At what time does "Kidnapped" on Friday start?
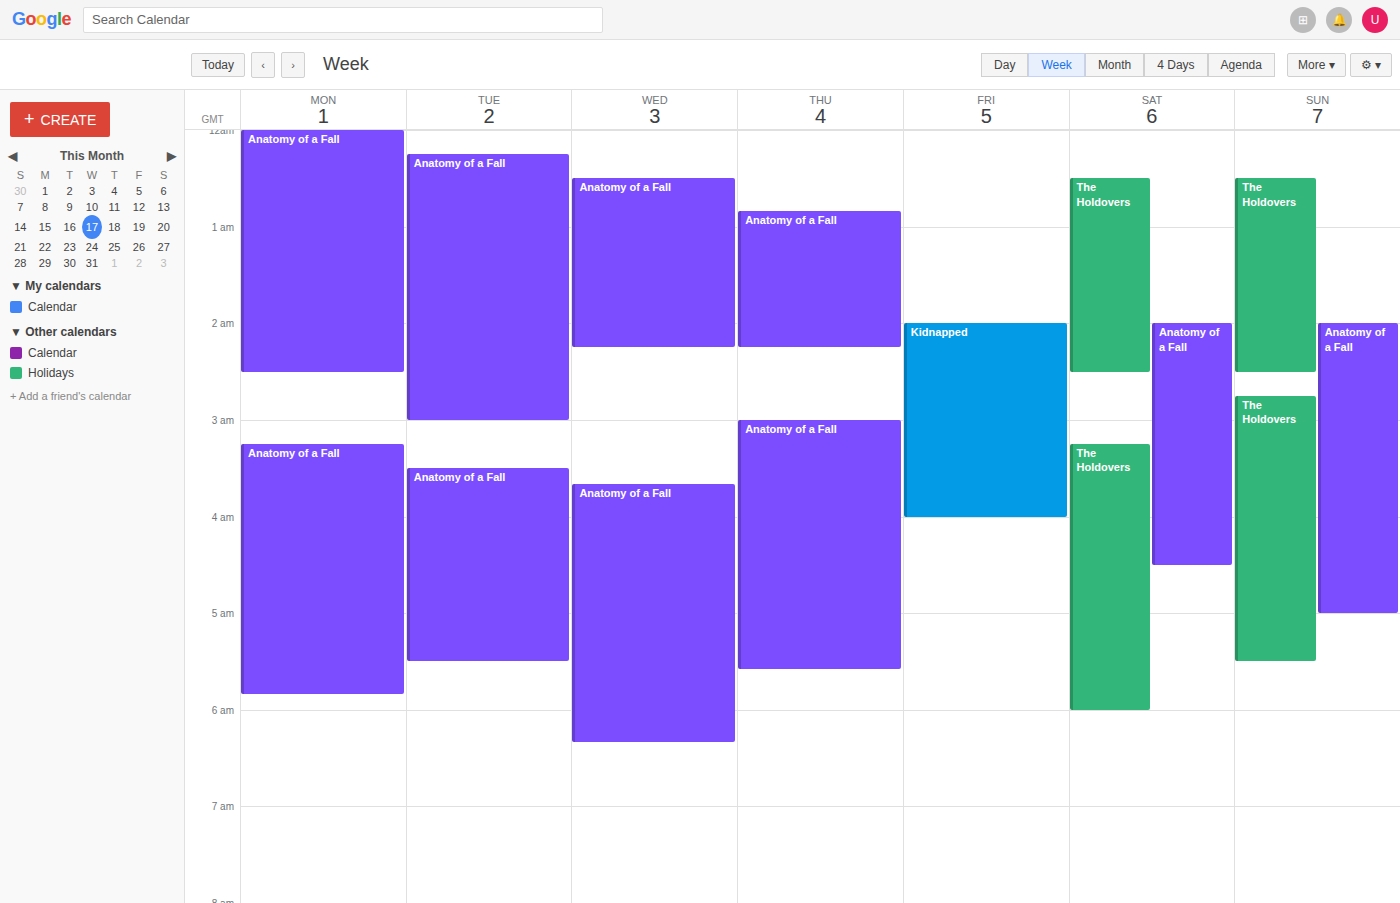
2:00 AM